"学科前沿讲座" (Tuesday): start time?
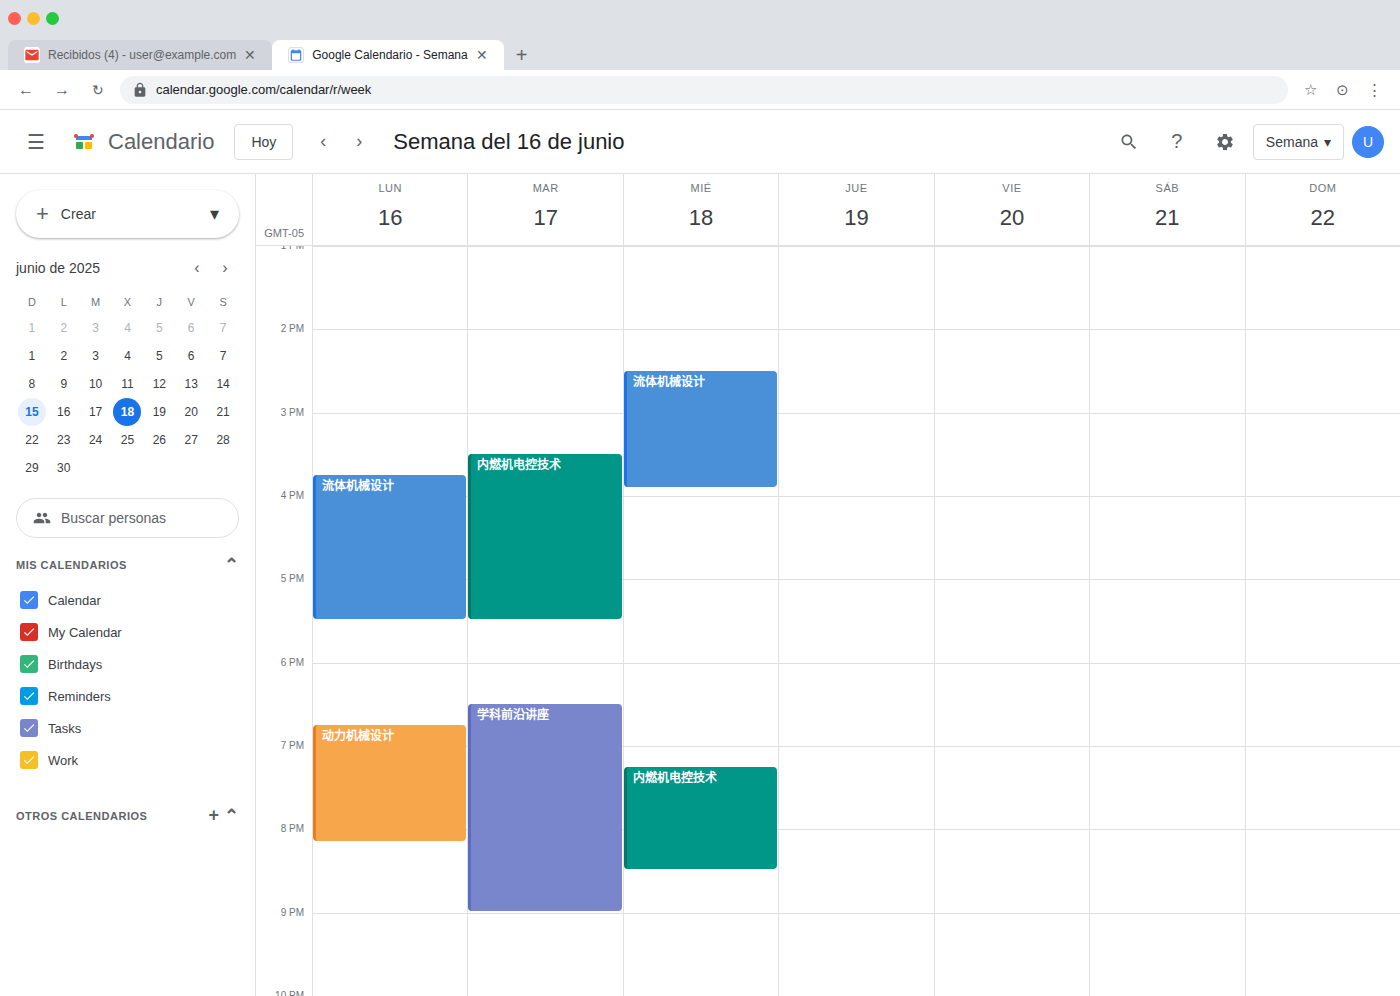
6:30 PM